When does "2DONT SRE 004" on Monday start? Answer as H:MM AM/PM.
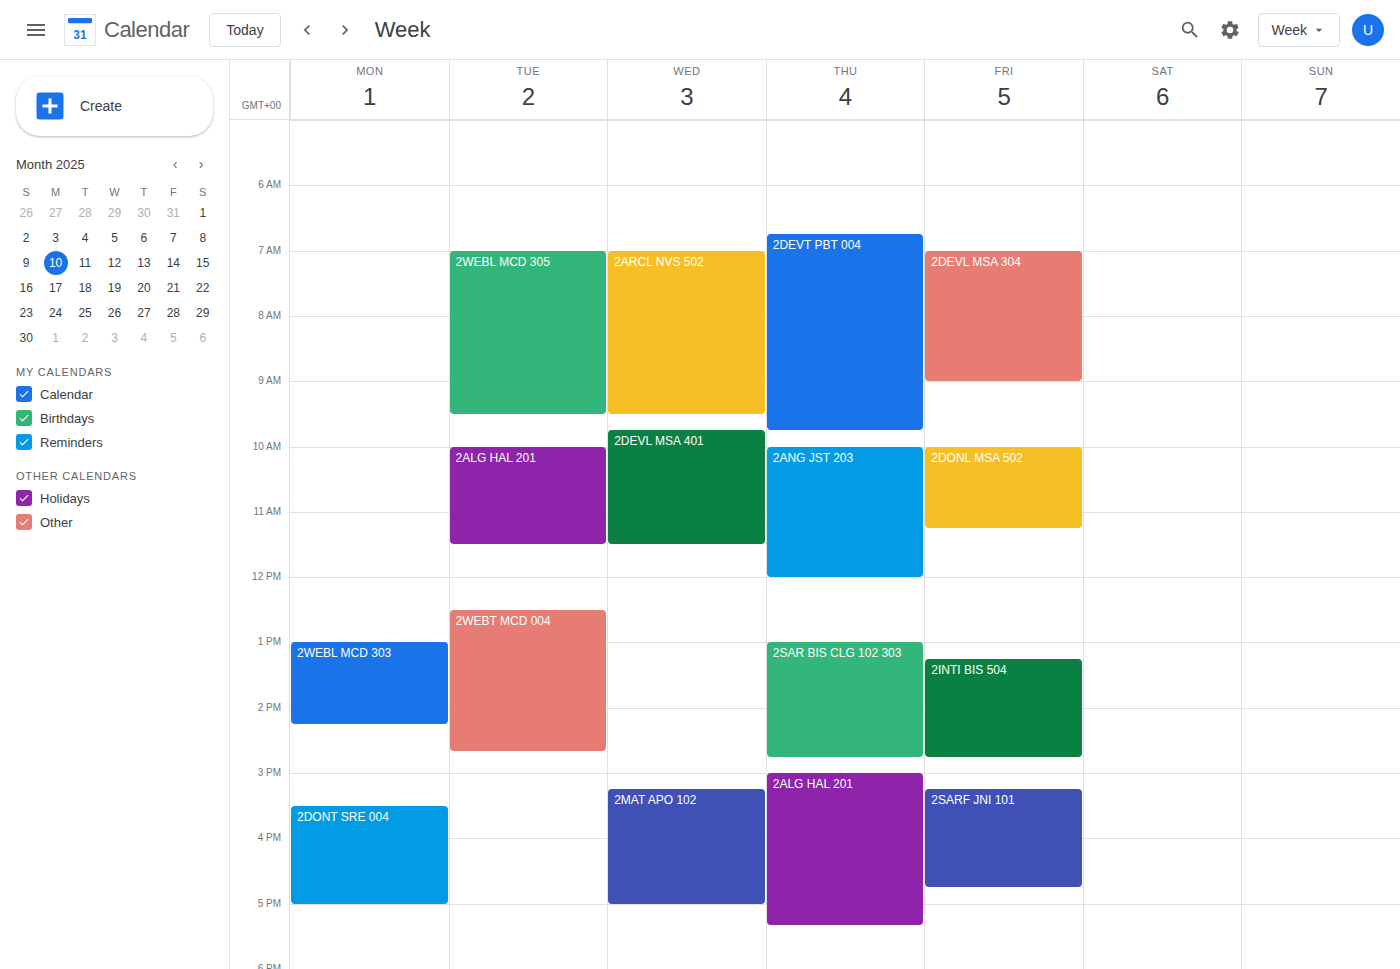
3:30 PM